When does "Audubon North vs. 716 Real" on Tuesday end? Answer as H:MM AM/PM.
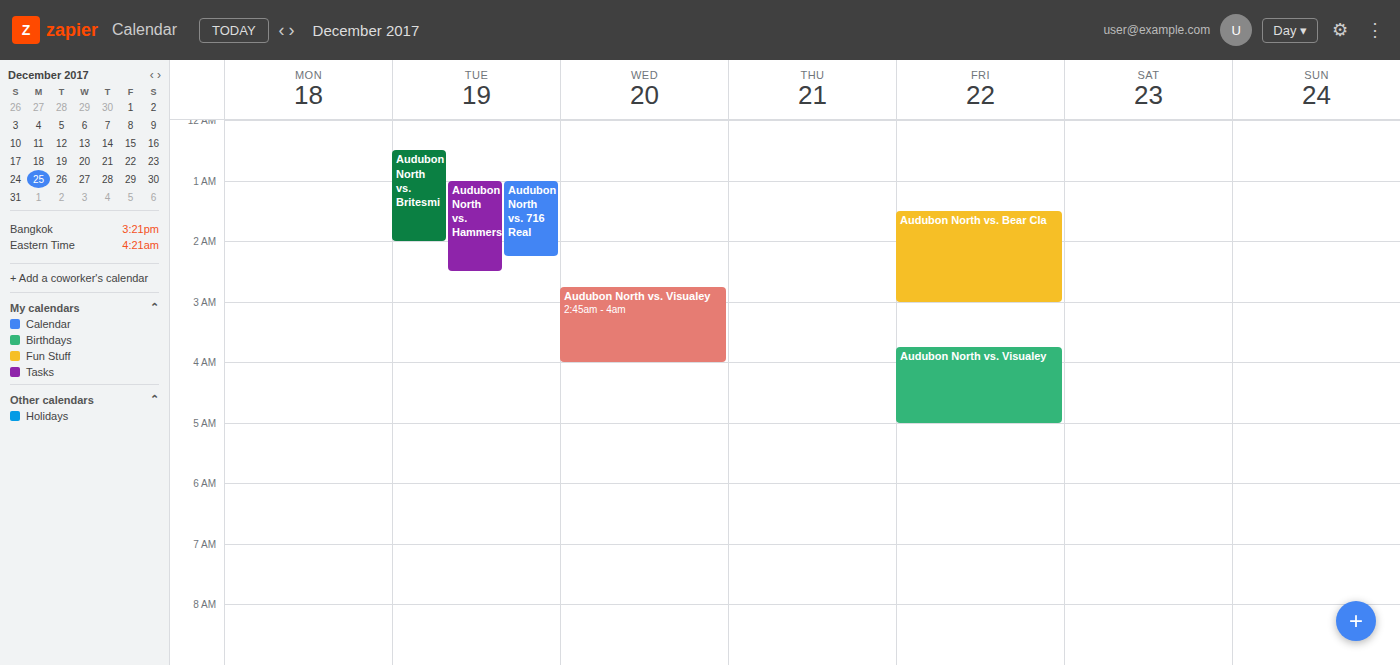
2:15 AM